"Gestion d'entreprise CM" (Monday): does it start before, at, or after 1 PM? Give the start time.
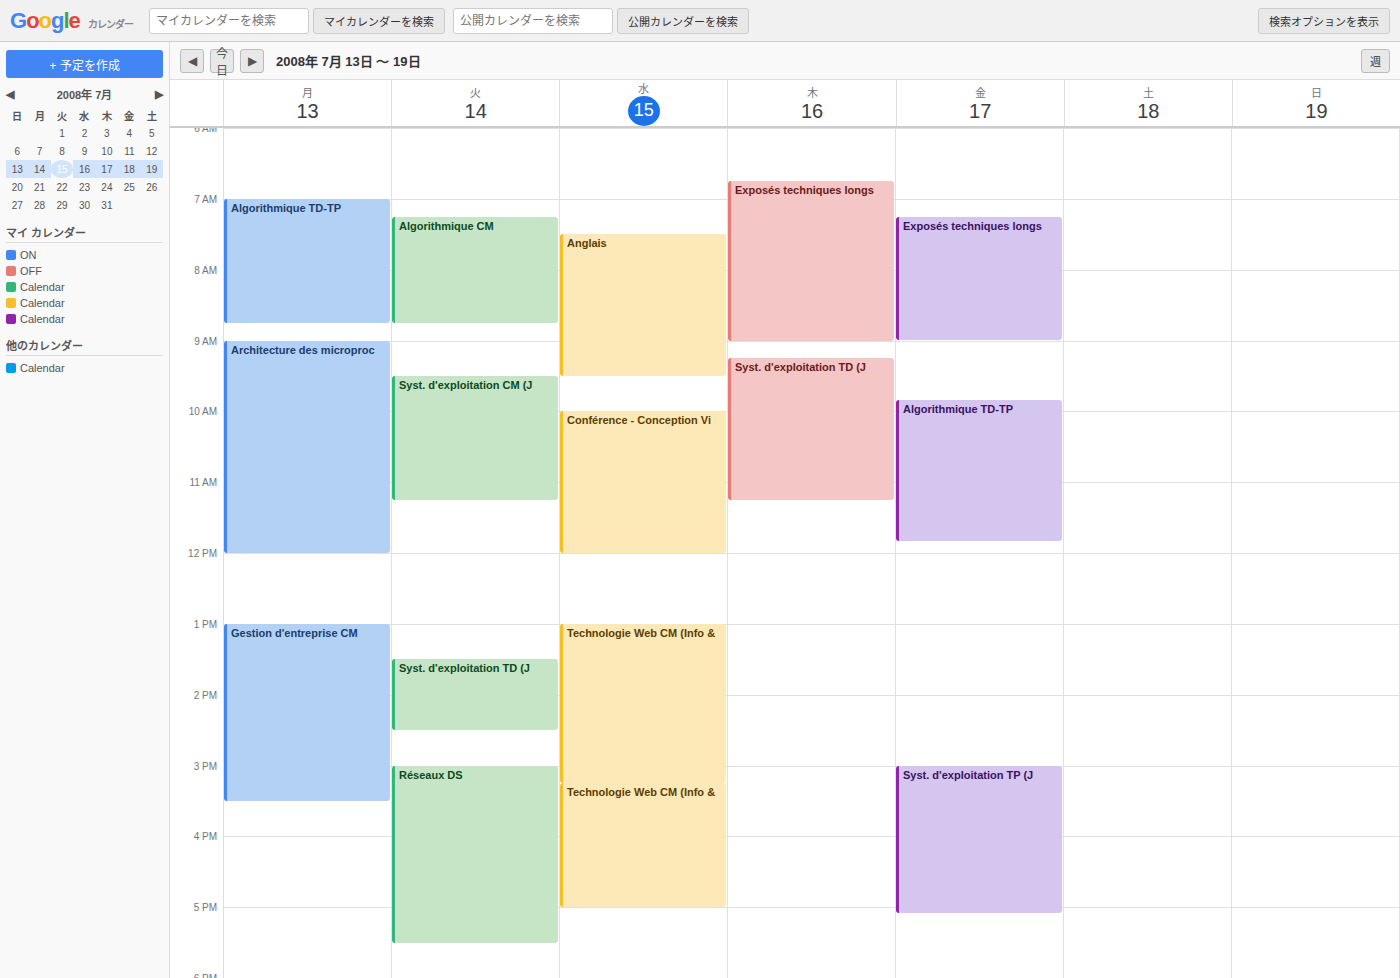
1:00 PM -- exactly at 1 PM, on the 1 PM line.